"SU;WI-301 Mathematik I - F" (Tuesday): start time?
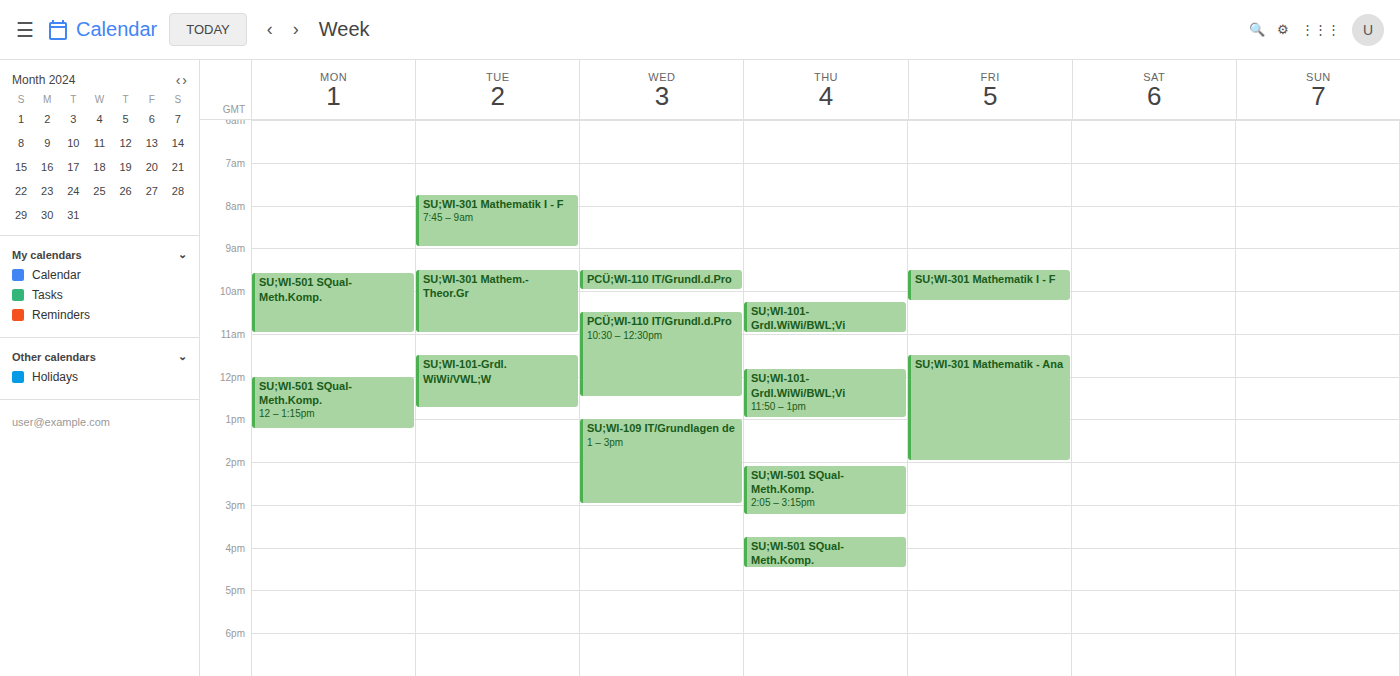
07:45